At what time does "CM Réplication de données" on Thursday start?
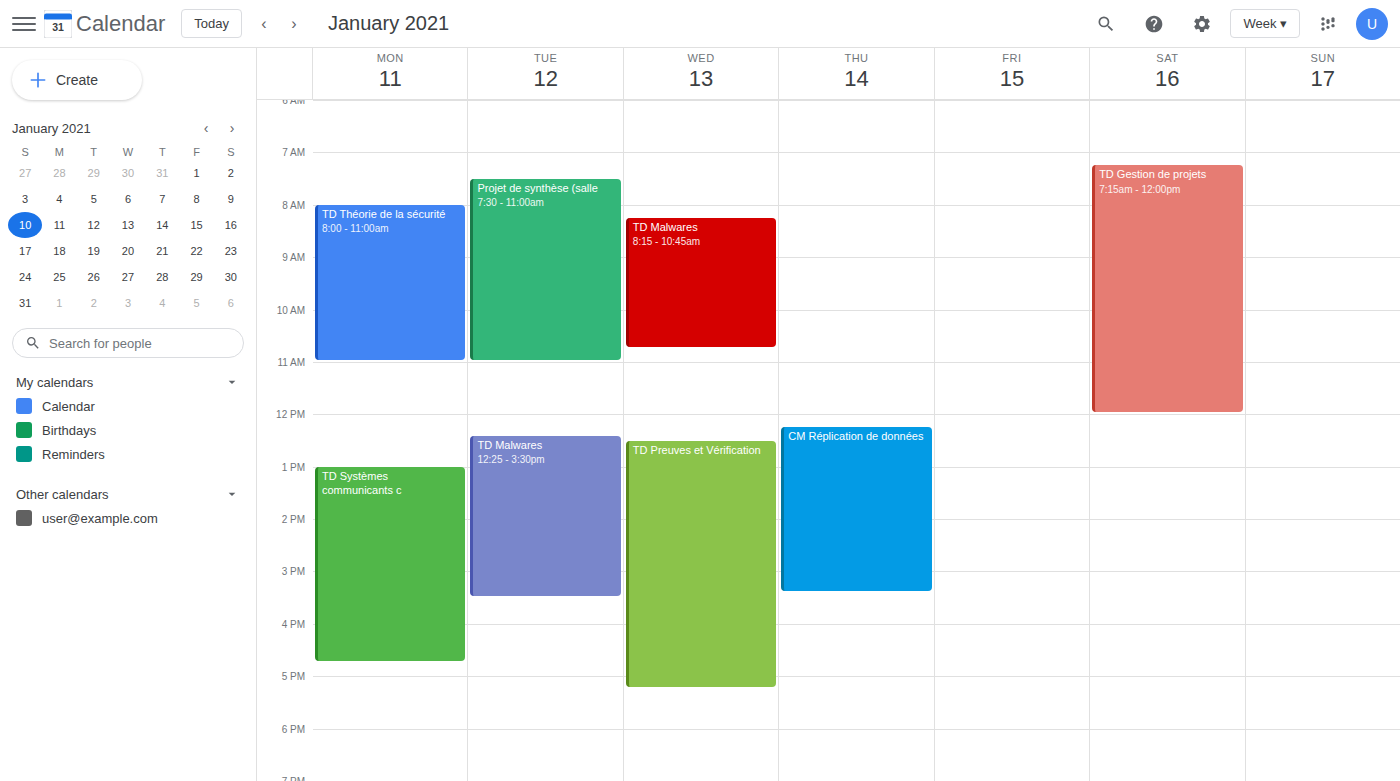
12:15 PM